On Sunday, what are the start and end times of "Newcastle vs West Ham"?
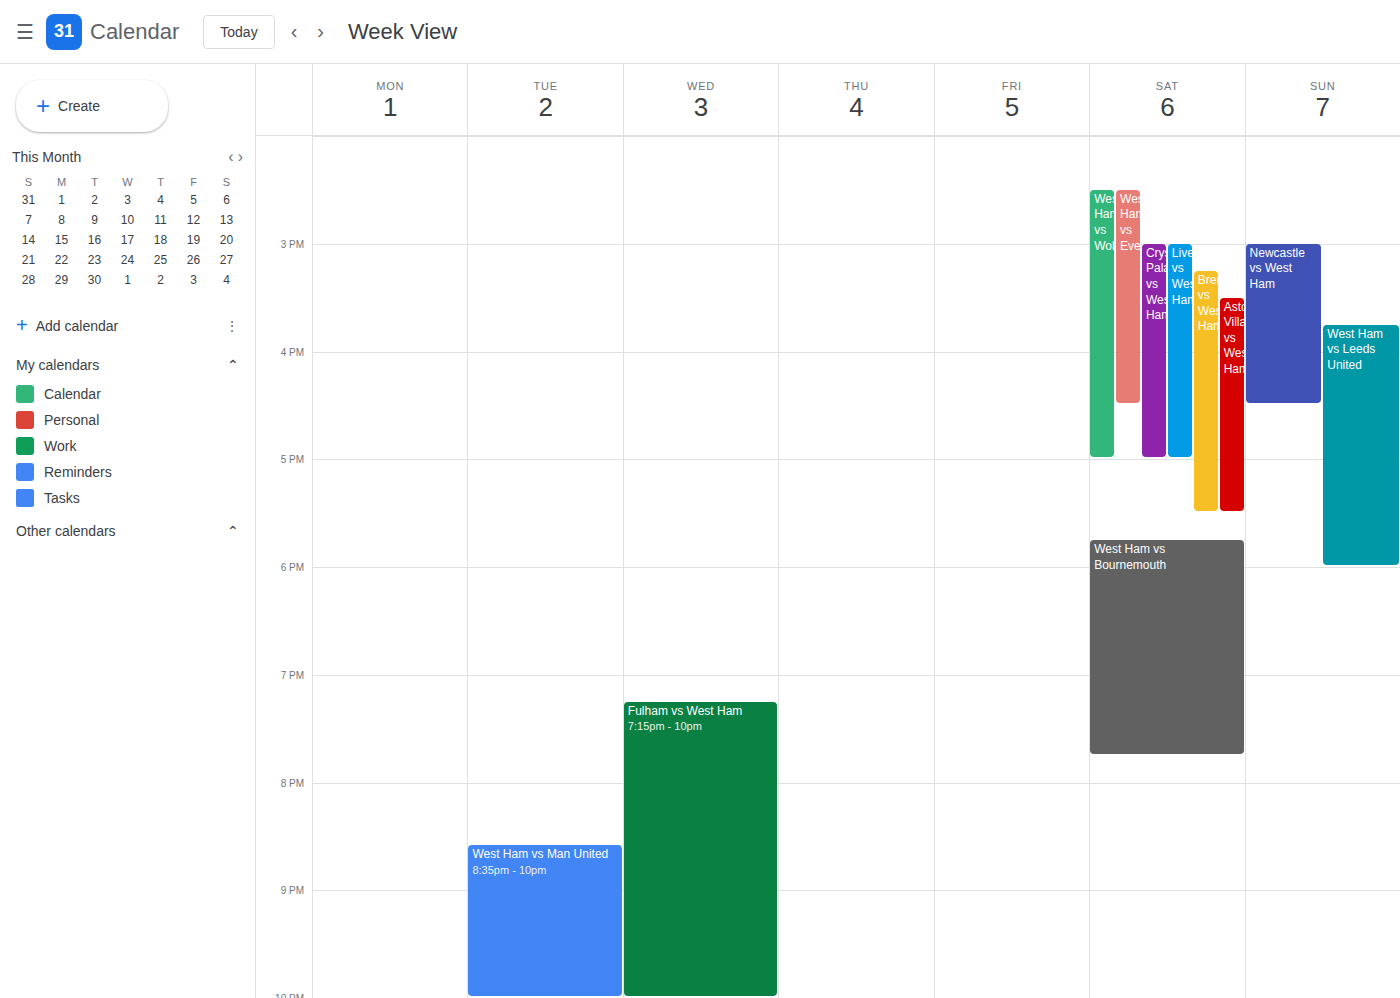
15:00 to 16:30